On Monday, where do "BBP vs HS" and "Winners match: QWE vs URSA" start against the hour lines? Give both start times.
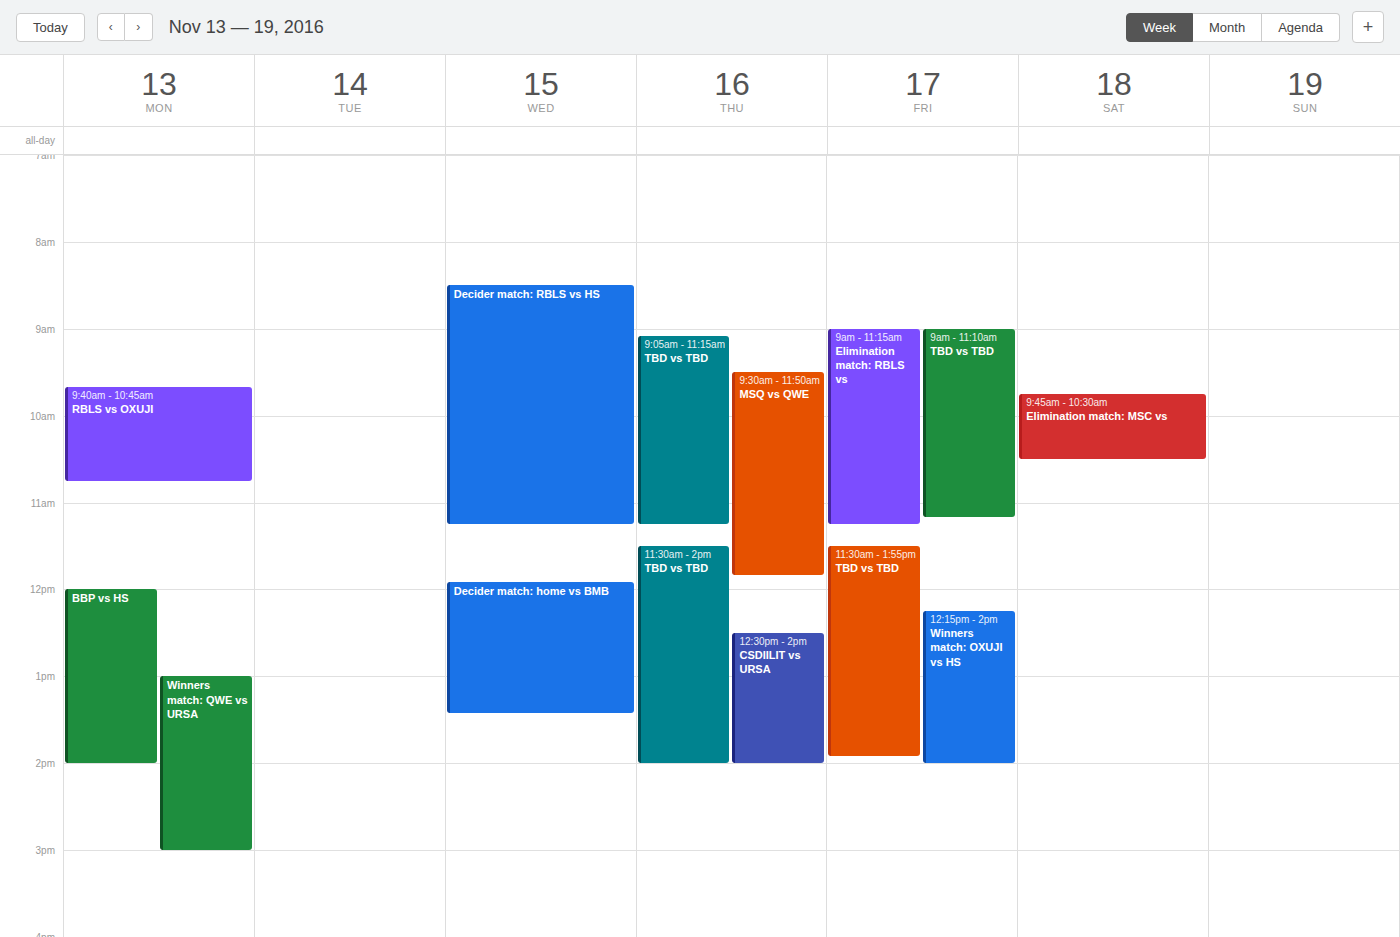
"BBP vs HS": 12:00, exactly on the 12:00 line. "Winners match: QWE vs URSA": 13:00, exactly on the 13:00 line.